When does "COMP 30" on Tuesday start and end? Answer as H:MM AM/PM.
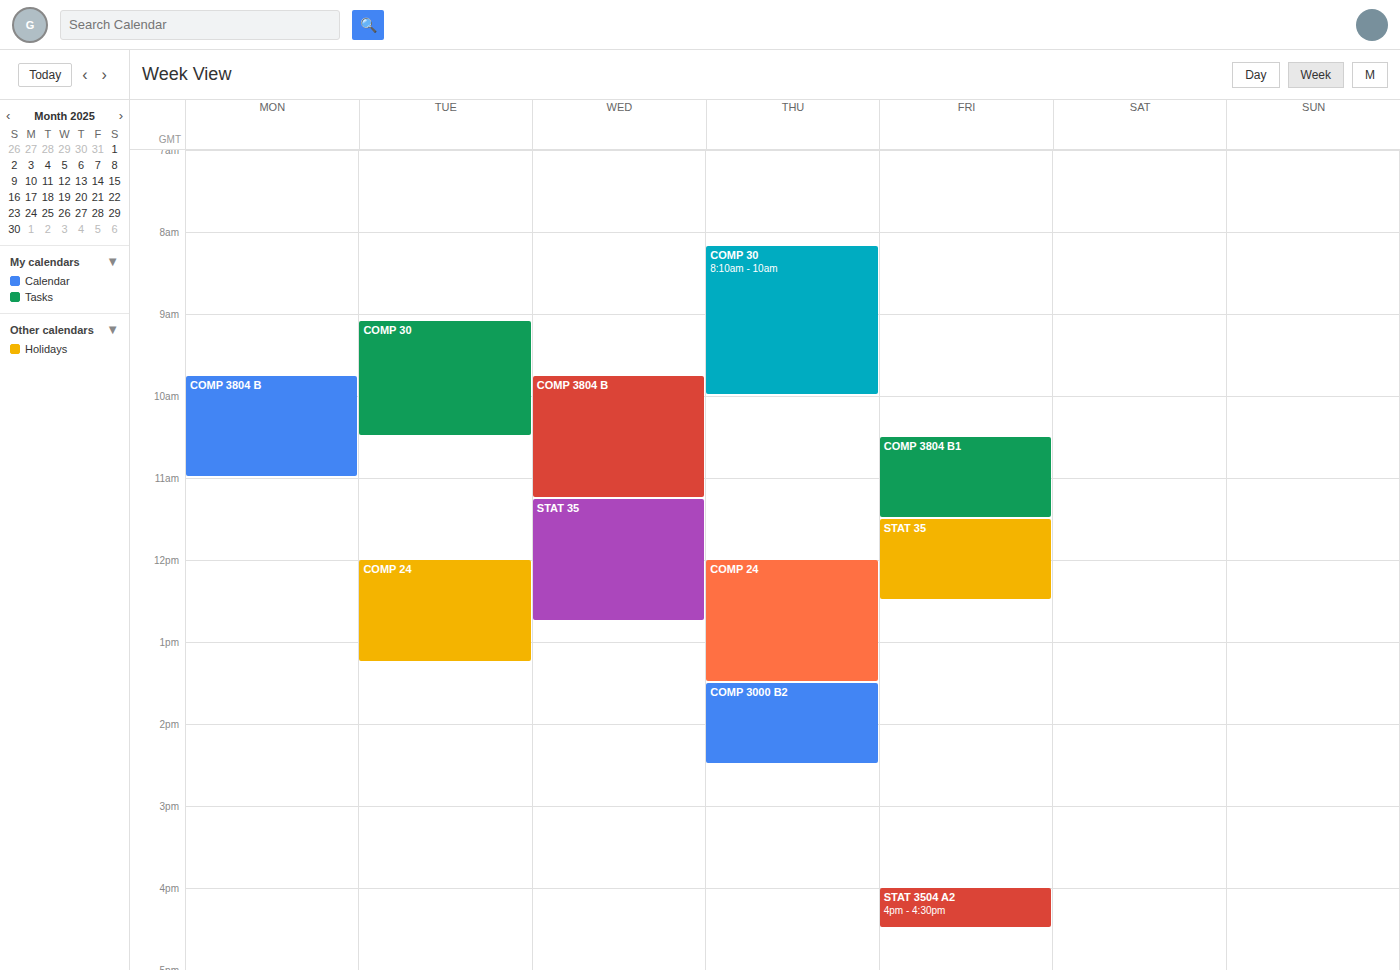
9:05 AM to 10:30 AM